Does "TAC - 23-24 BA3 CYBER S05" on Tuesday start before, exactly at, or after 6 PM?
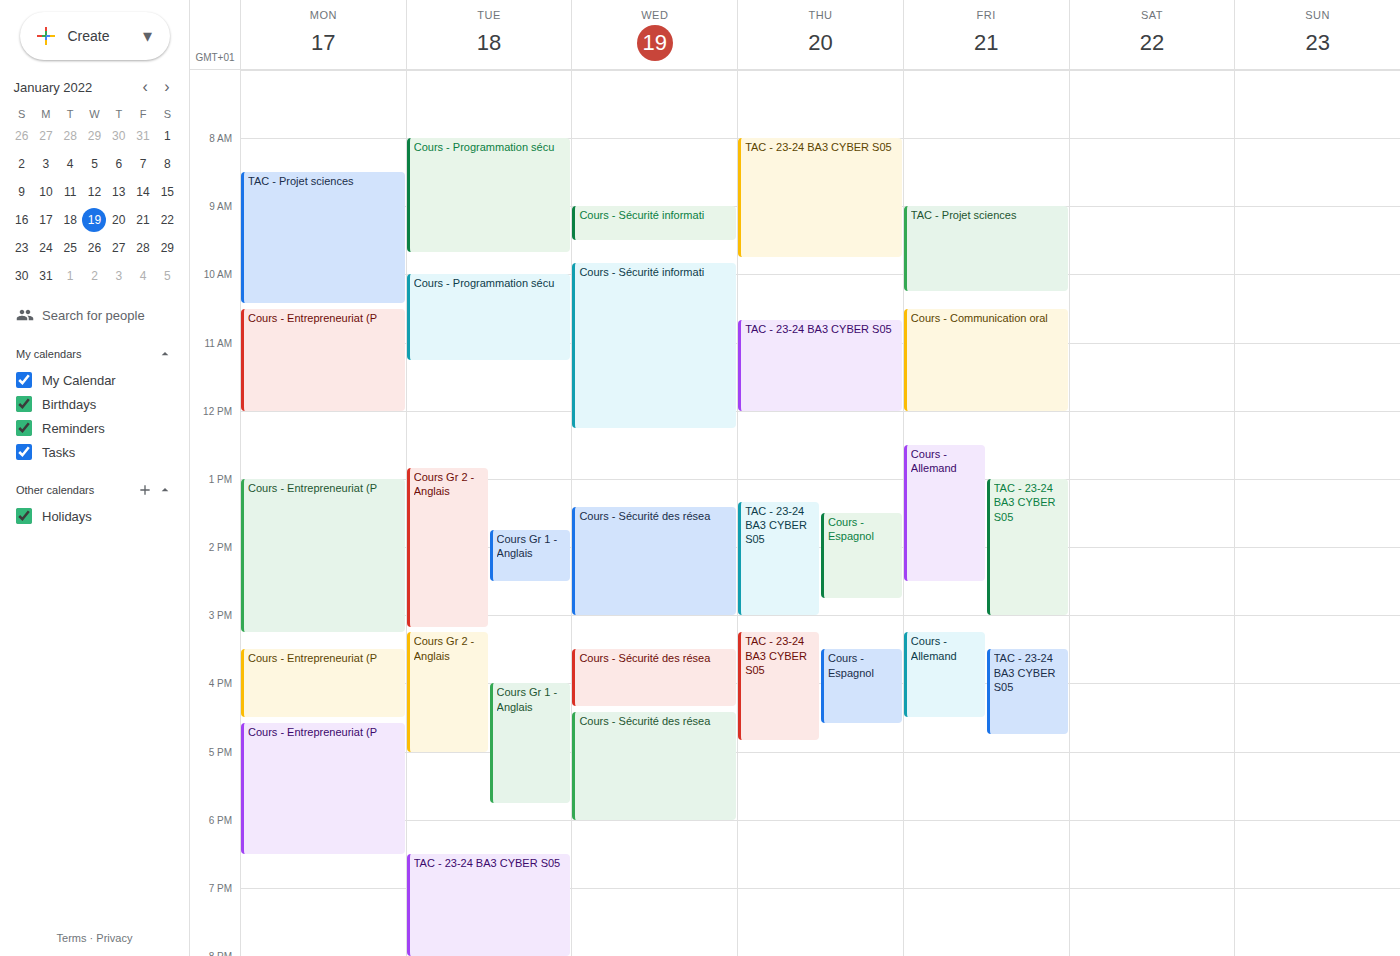
6:30 PM -- after 6 PM, 30 minutes below the 6 PM line.